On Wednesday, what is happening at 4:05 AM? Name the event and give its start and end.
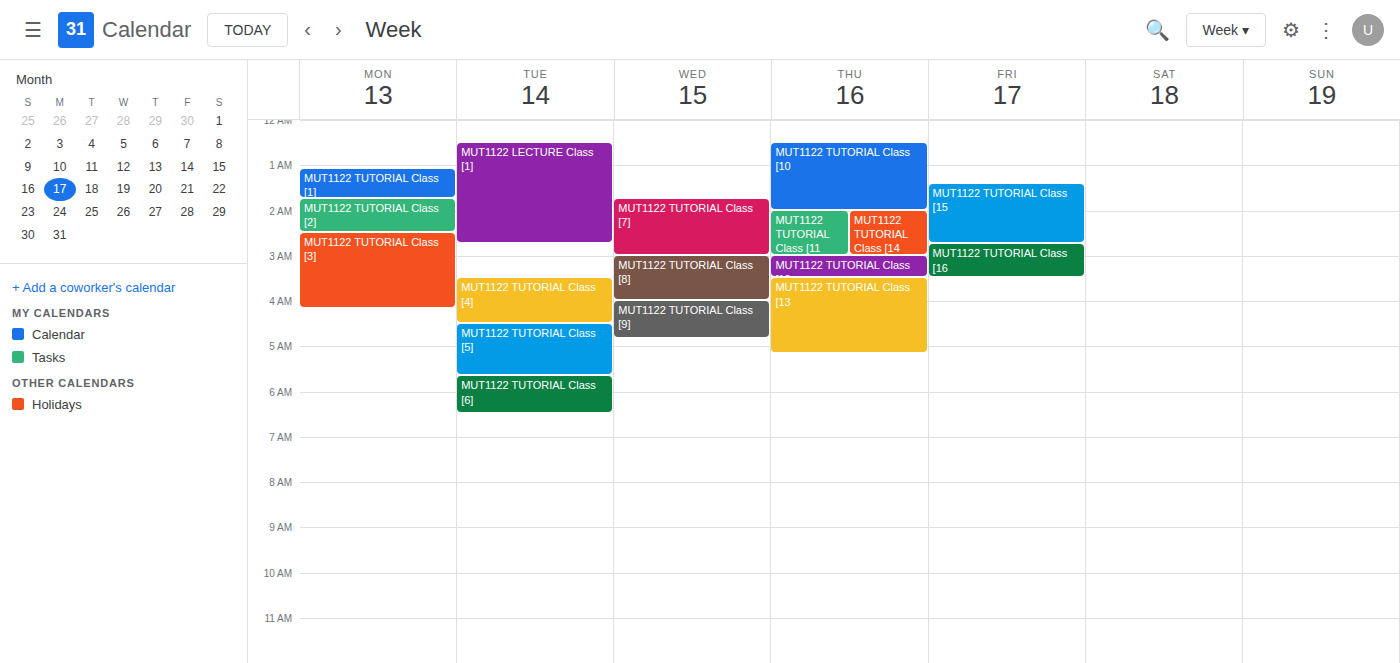
"MUT1122 TUTORIAL Class [9]", 4:00 AM to 4:50 AM